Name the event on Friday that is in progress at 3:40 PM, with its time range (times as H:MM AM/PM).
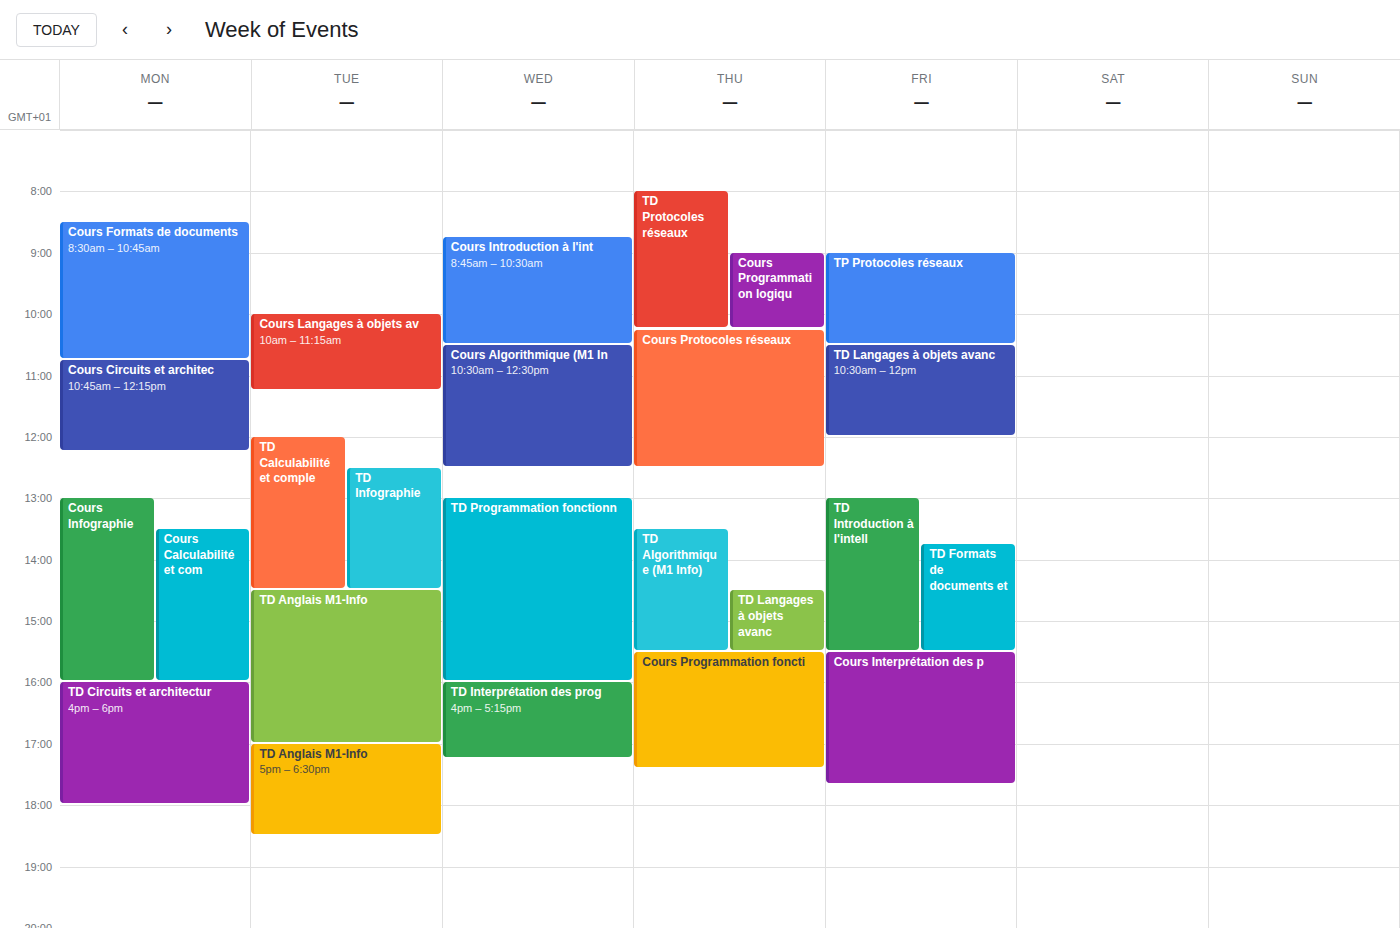
"Cours Interprétation des p", 3:30 PM to 5:40 PM